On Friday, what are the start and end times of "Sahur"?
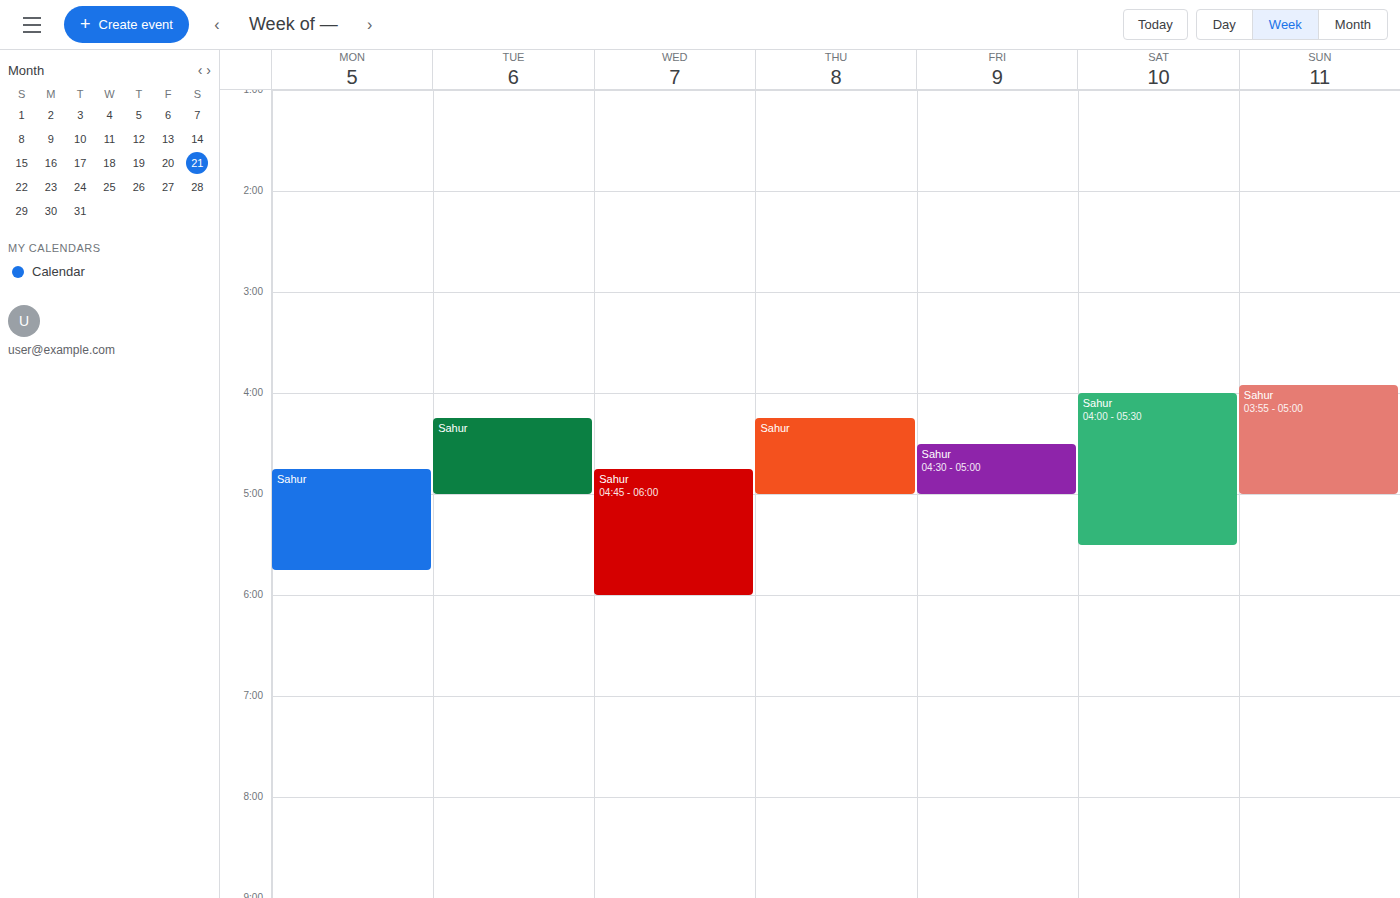
4:30 AM to 5:00 AM